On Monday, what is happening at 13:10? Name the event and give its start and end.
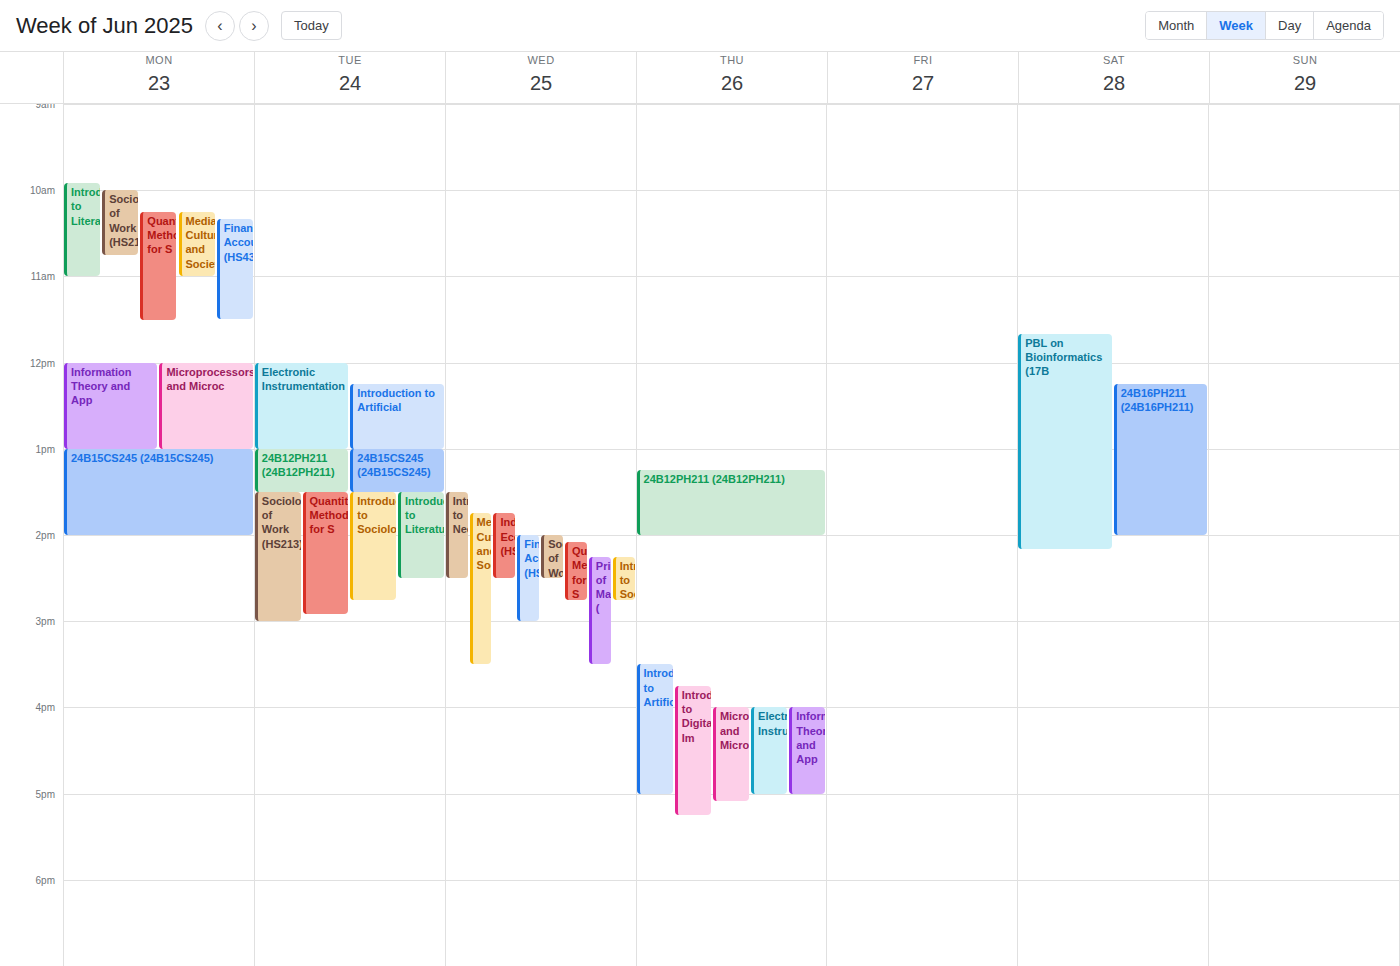
"24B15CS245 (24B15CS245)", 13:00 to 14:00